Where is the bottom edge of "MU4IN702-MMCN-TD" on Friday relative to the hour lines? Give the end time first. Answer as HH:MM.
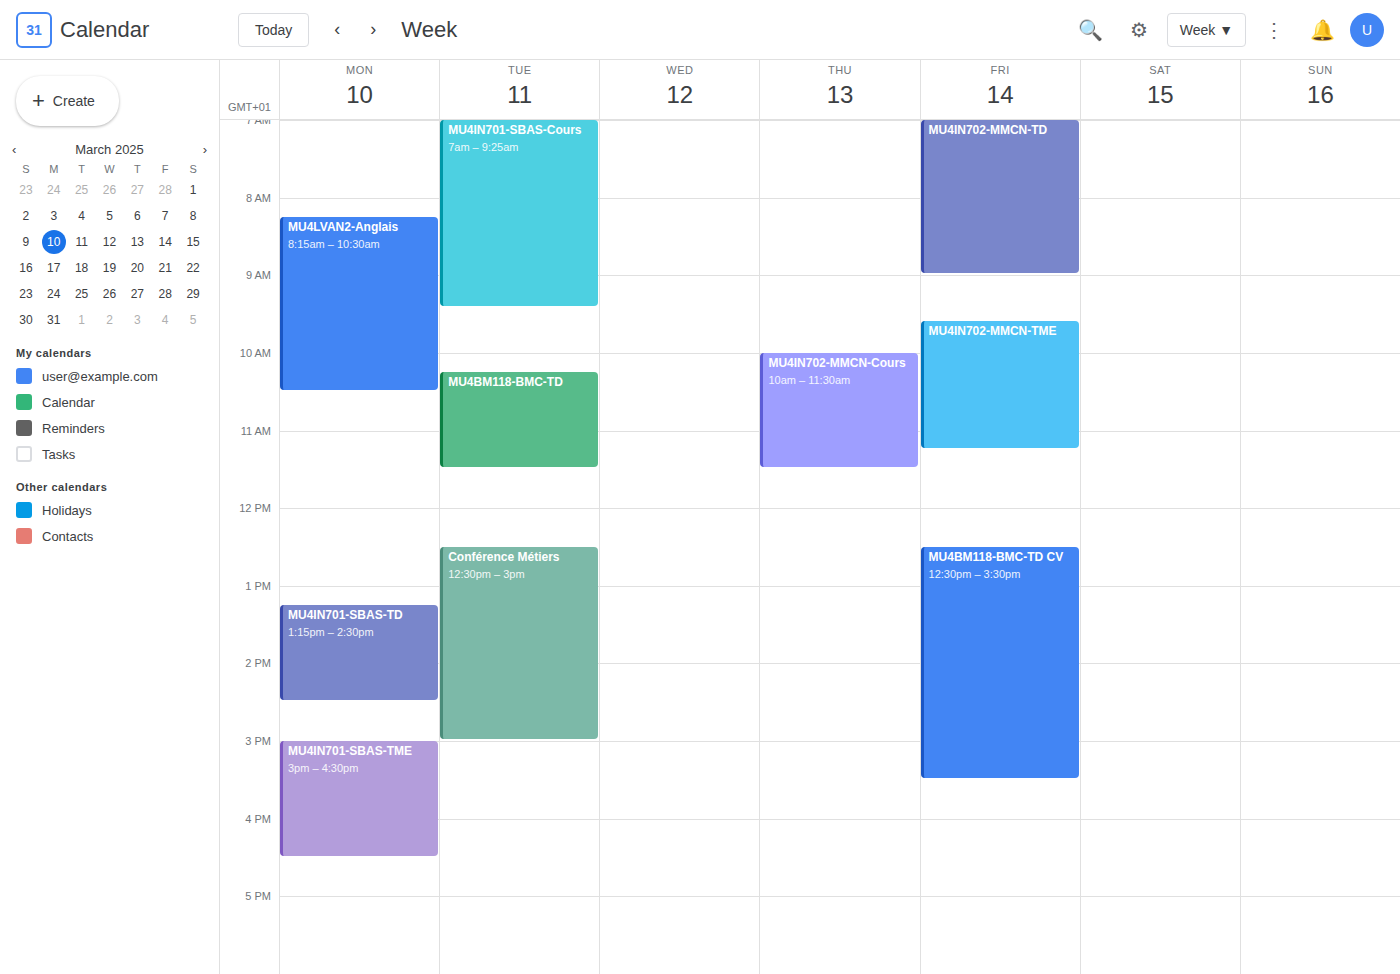
09:00 -- exactly on the 09:00 line.